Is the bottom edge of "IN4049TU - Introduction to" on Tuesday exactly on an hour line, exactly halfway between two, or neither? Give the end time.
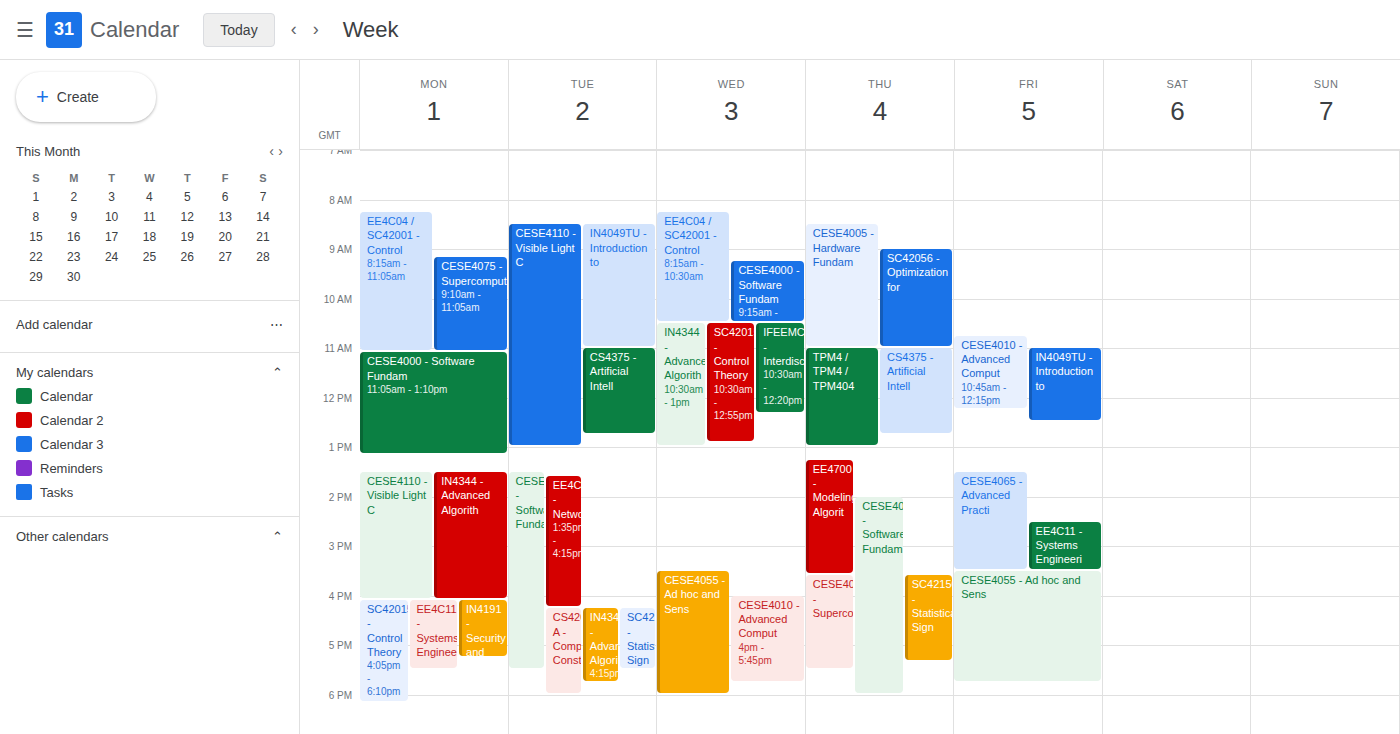
11:00 AM -- exactly on the 11 AM line.